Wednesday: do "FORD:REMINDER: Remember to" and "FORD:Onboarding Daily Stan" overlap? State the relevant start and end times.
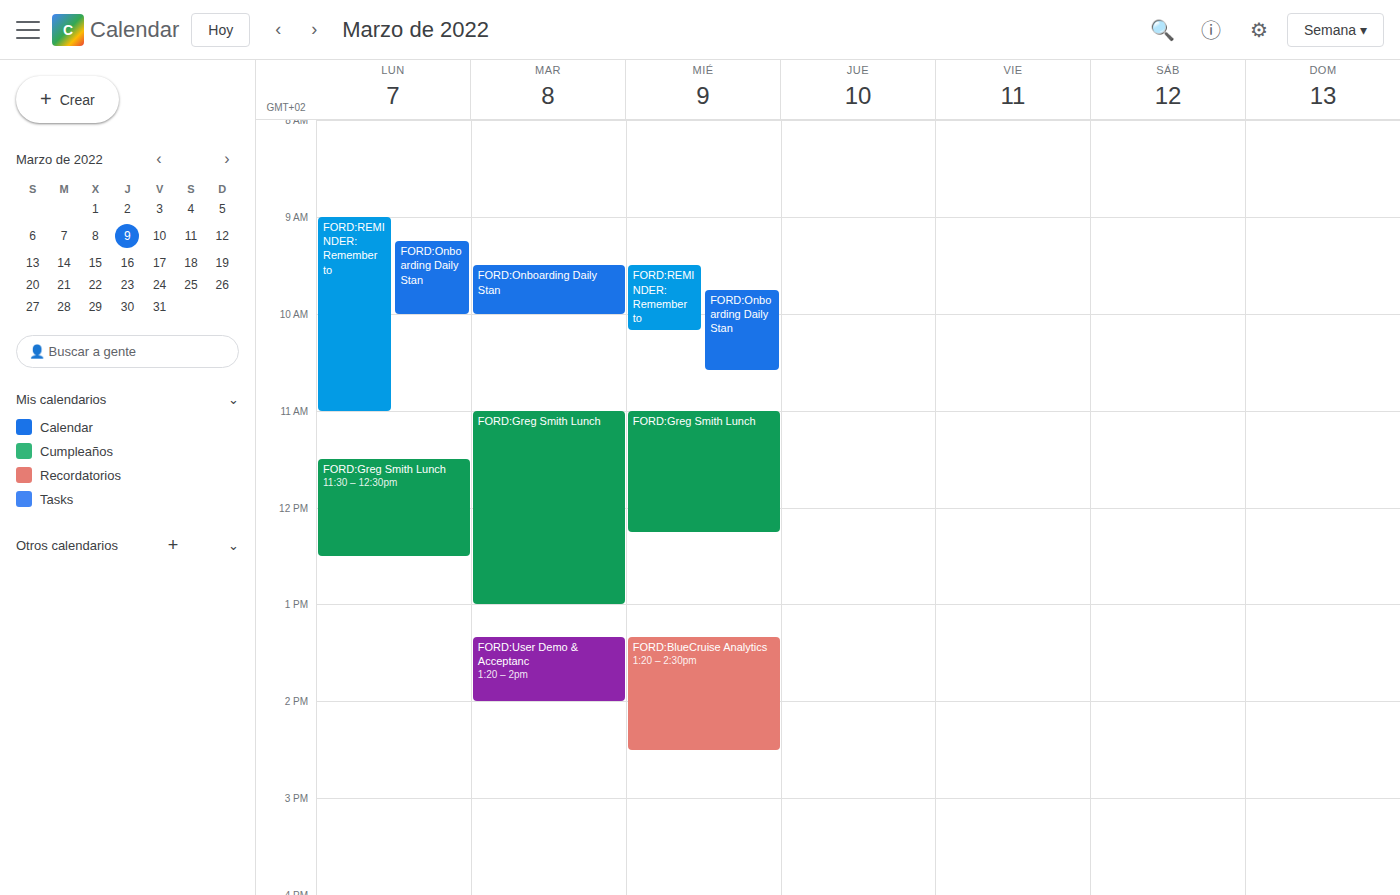
"FORD:Onboarding Daily Stan" starts at 9:45 AM, before "FORD:REMINDER: Remember to" ends at 10:10 AM -- they overlap.